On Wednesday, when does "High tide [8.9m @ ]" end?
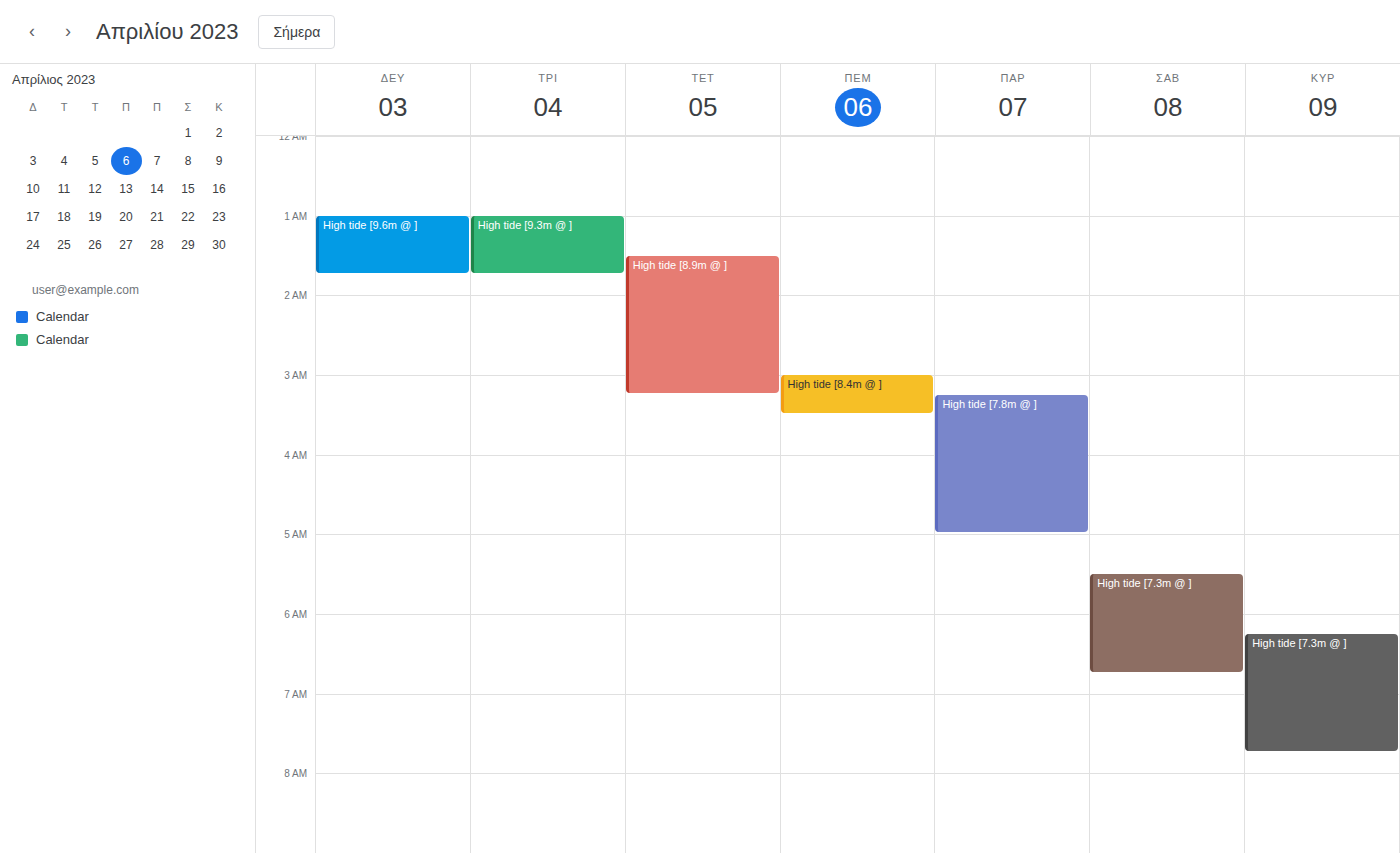
3:15 AM